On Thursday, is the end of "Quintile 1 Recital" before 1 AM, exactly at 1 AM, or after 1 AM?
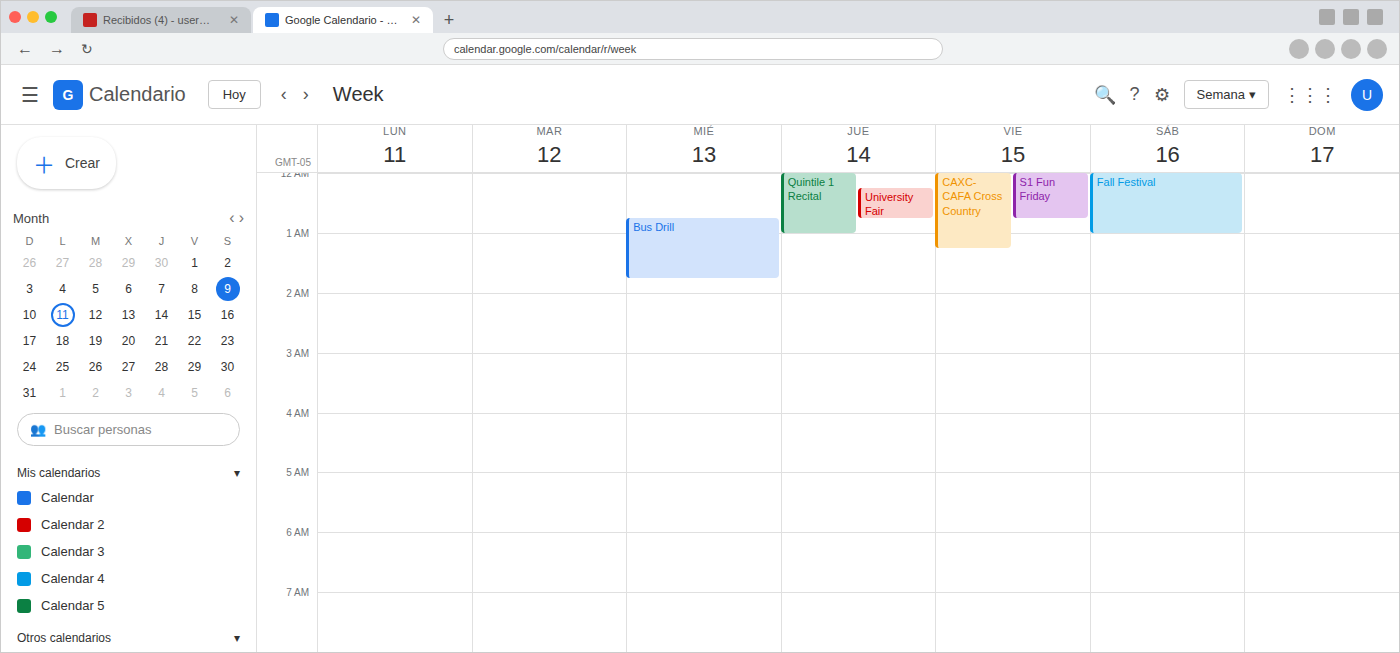
1:00 AM -- exactly at 1 AM, on the 1 AM line.